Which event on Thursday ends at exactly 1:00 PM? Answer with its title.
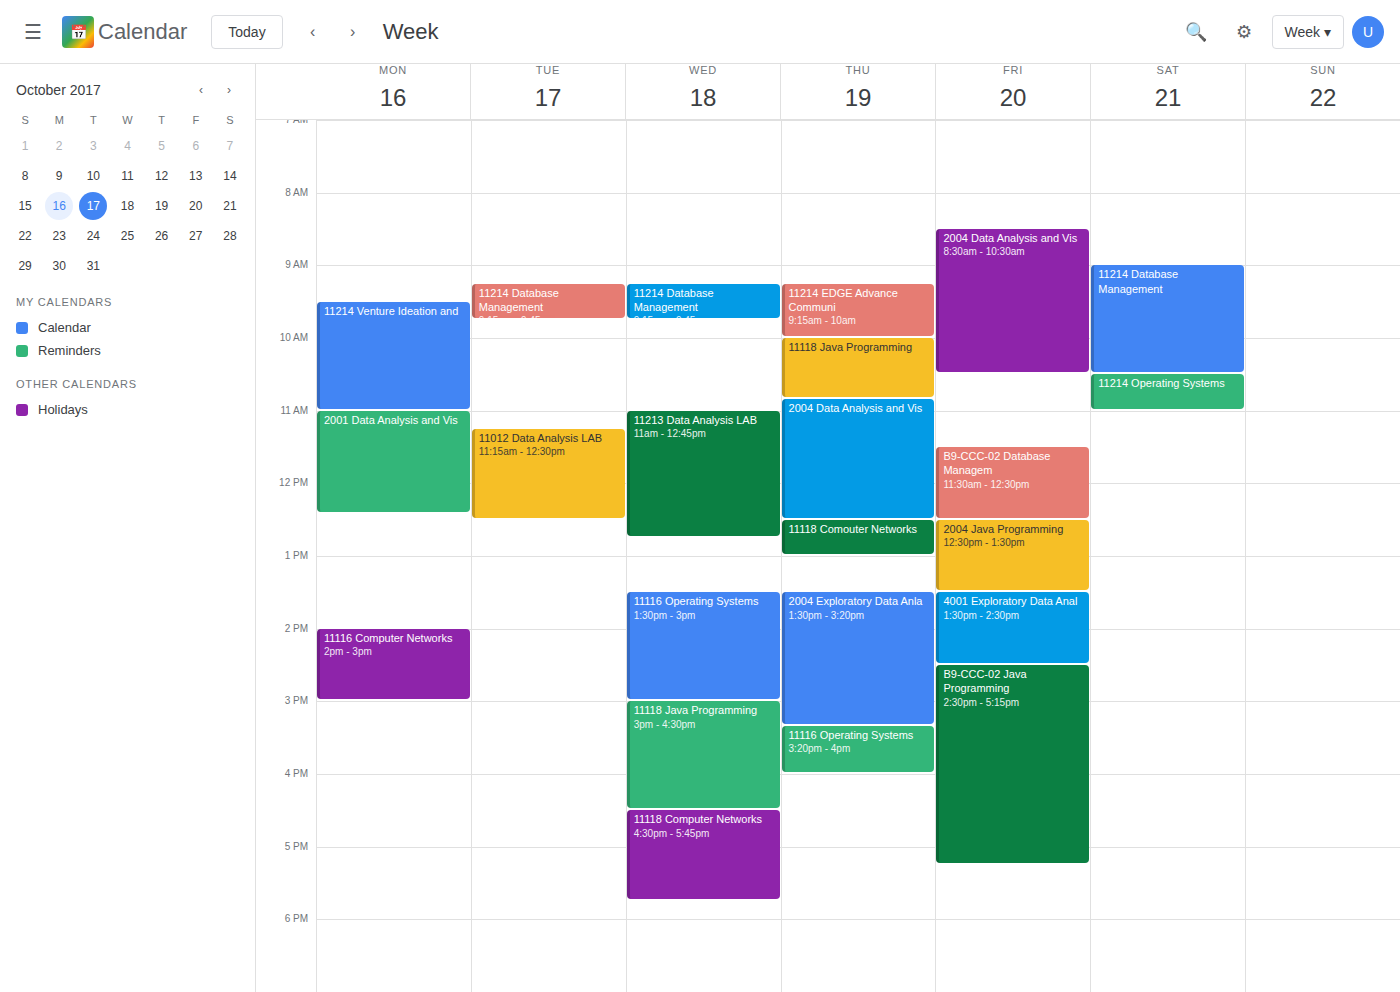
"11118 Comouter Networks"